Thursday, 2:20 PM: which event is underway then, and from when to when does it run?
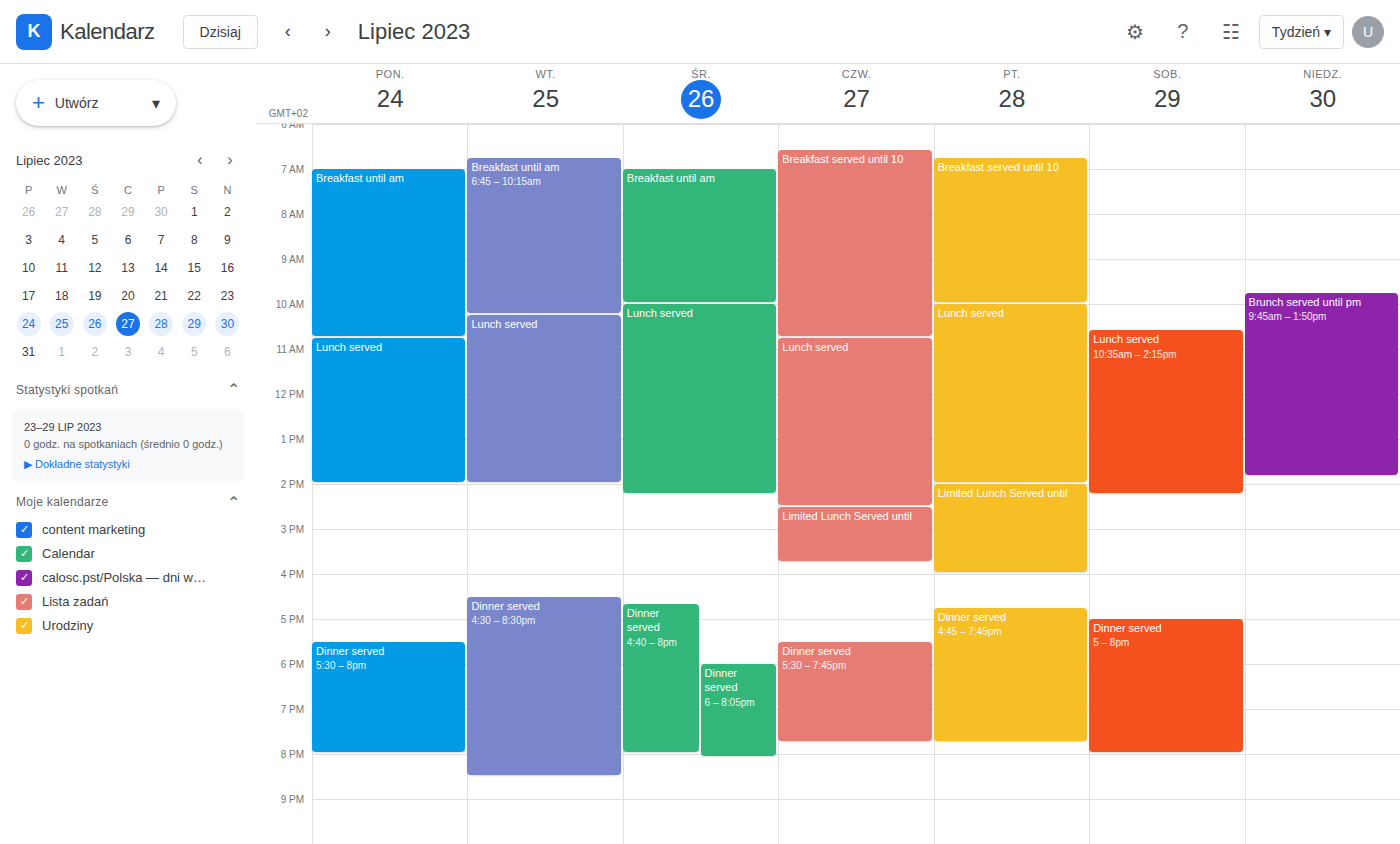
"Lunch served", 10:45 AM to 2:30 PM